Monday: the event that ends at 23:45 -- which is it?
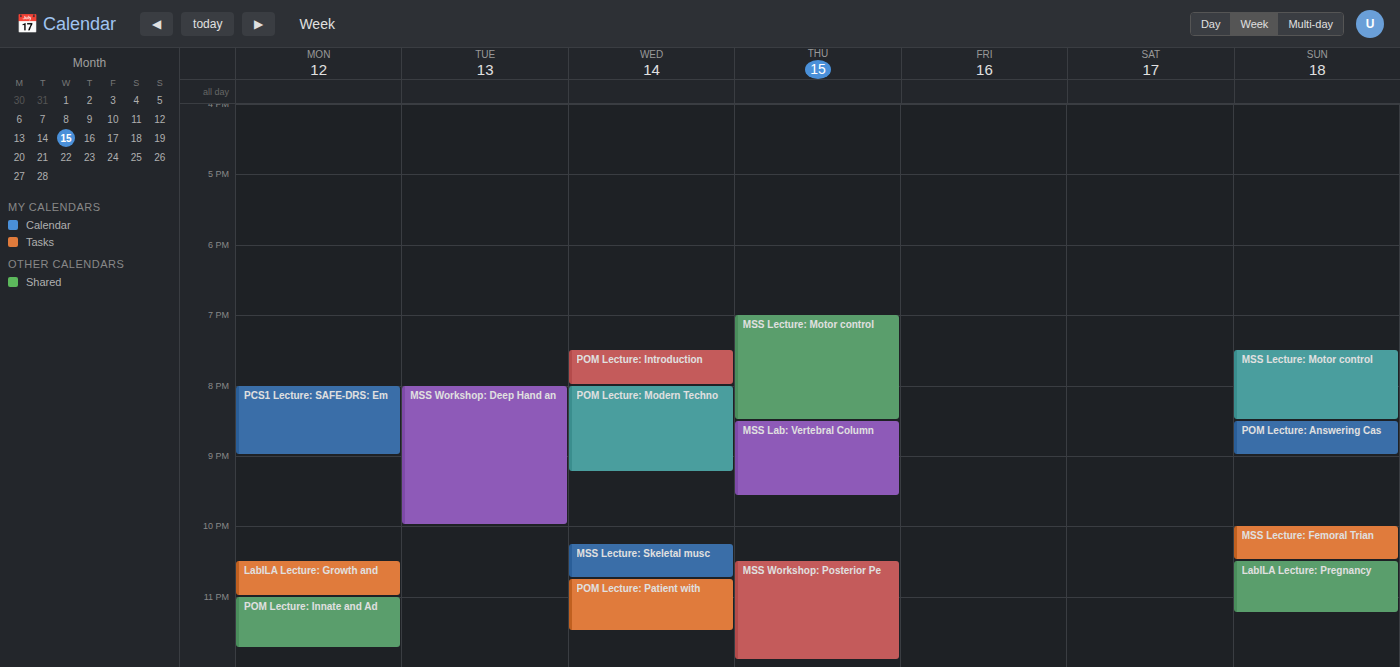
"POM Lecture: Innate and Ad"